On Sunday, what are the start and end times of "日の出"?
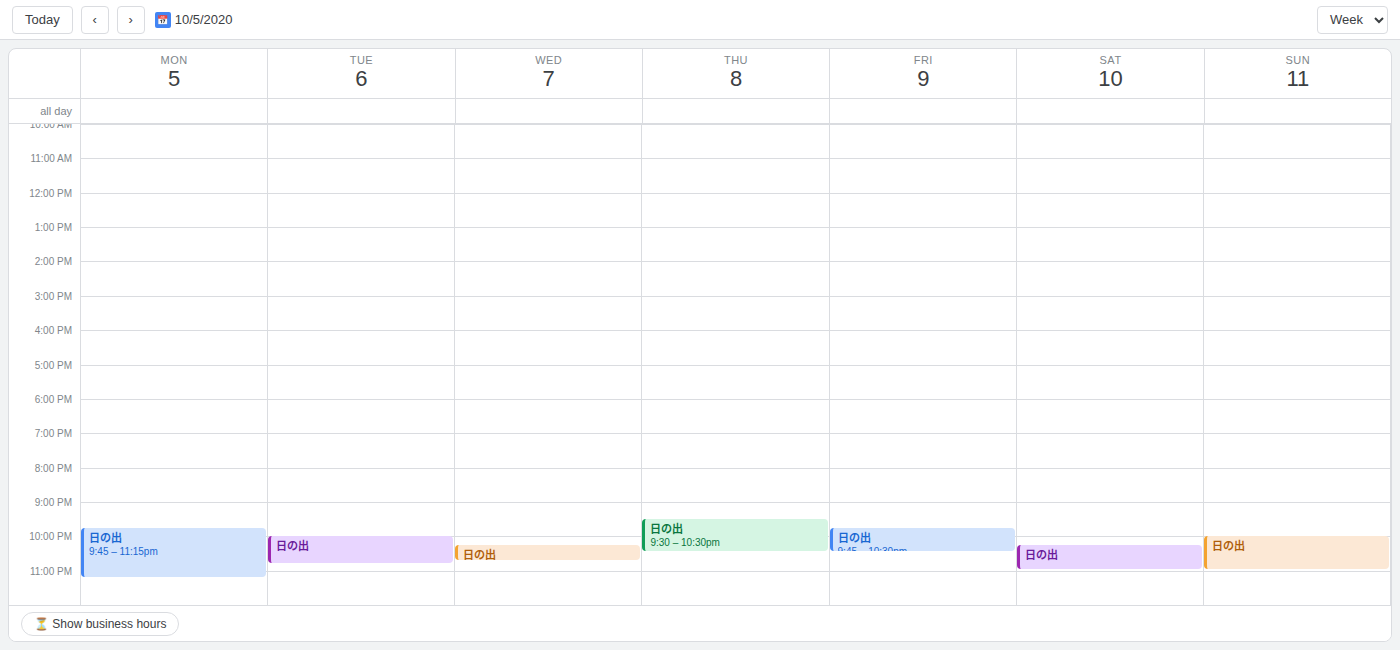
10:00 PM to 11:00 PM